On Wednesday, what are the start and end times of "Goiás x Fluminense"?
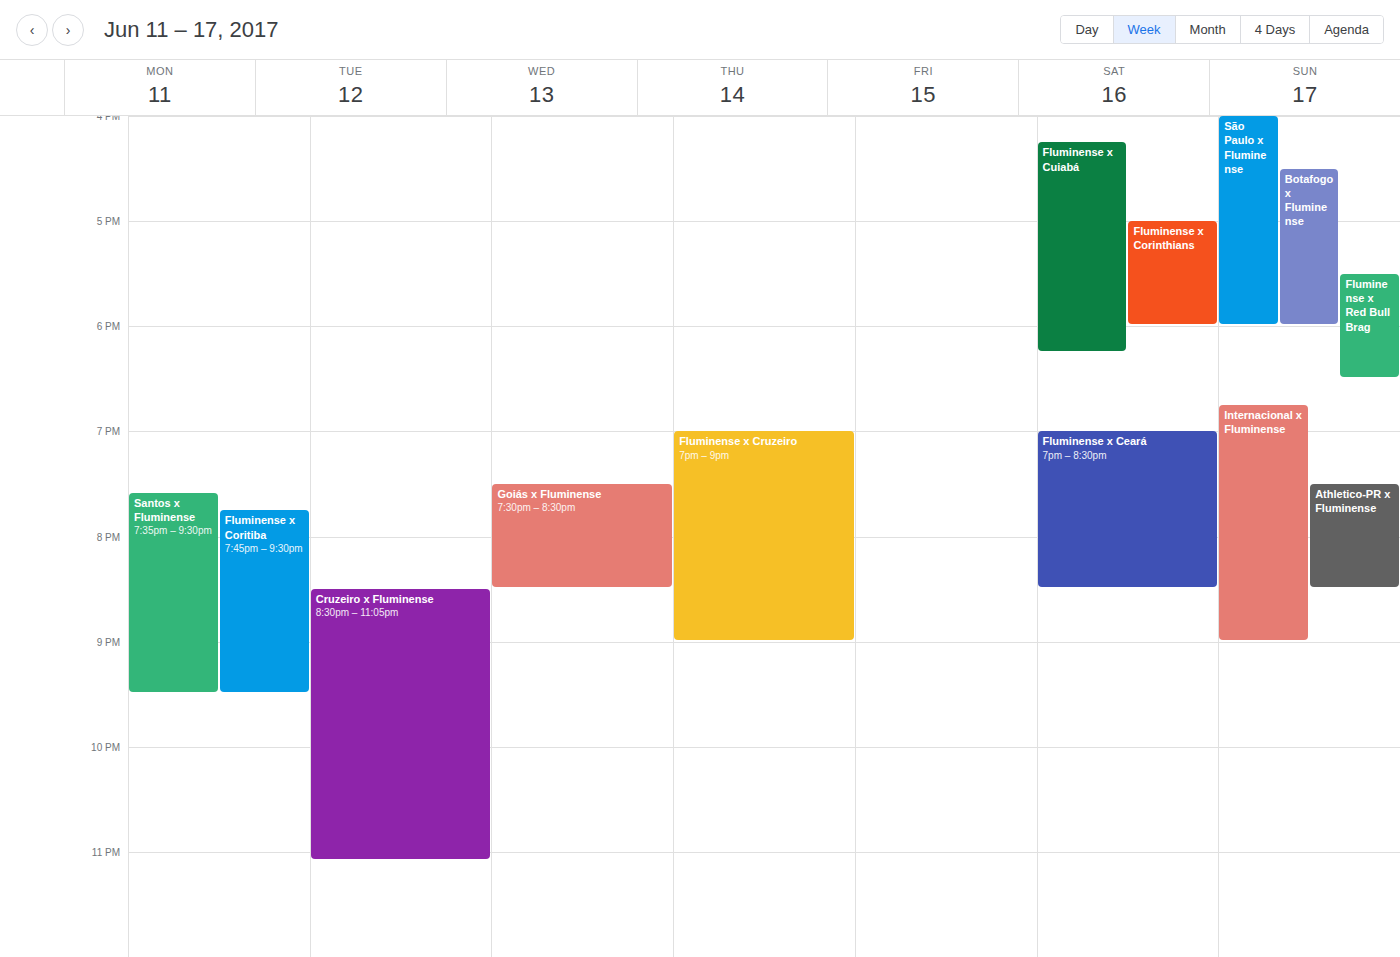
7:30 PM to 8:30 PM